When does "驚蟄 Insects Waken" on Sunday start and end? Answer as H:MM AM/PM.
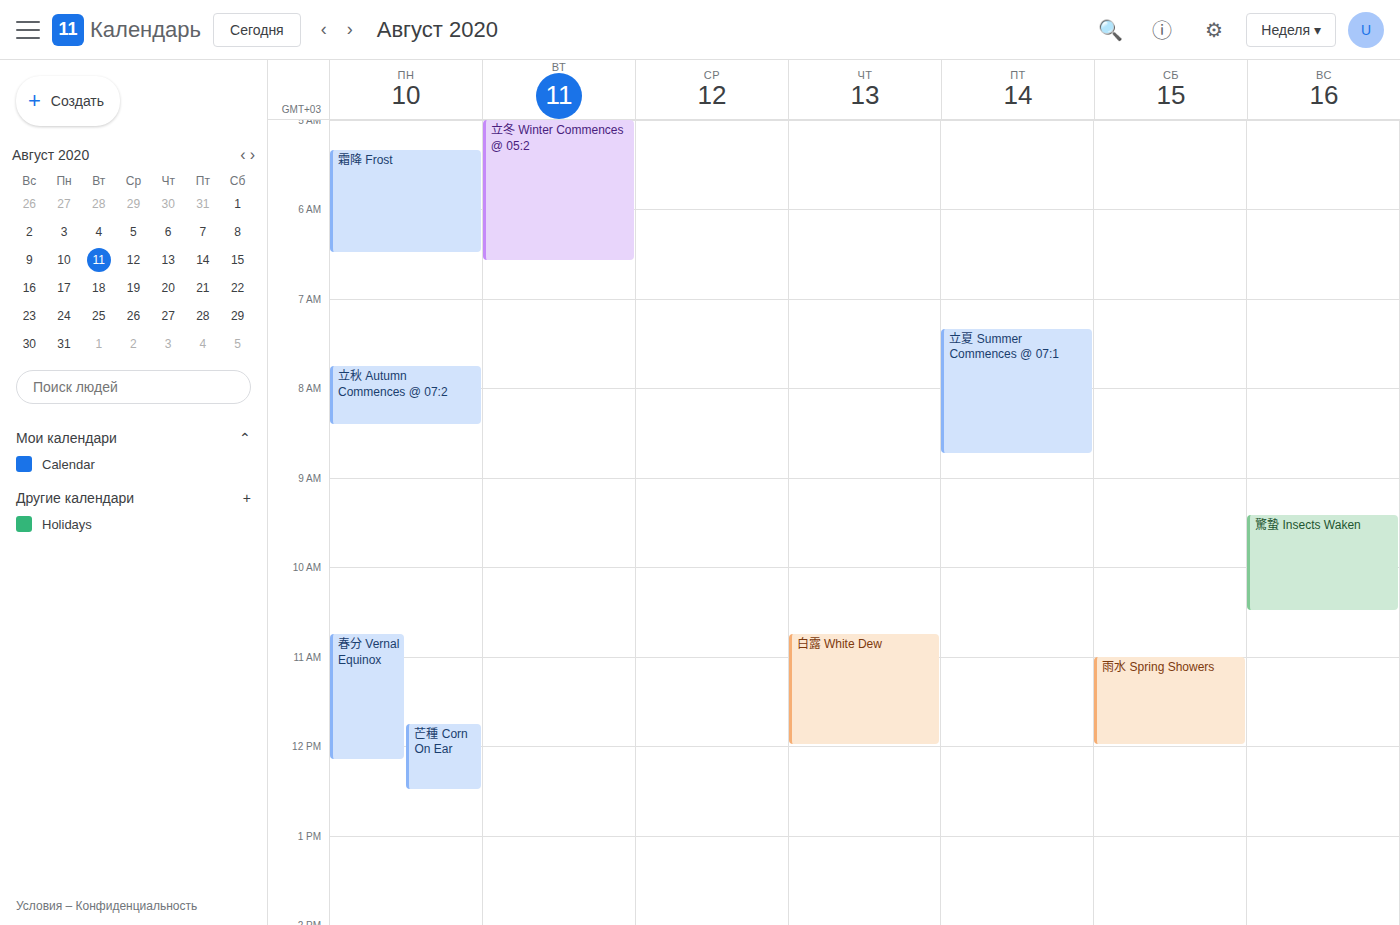
9:25 AM to 10:30 AM